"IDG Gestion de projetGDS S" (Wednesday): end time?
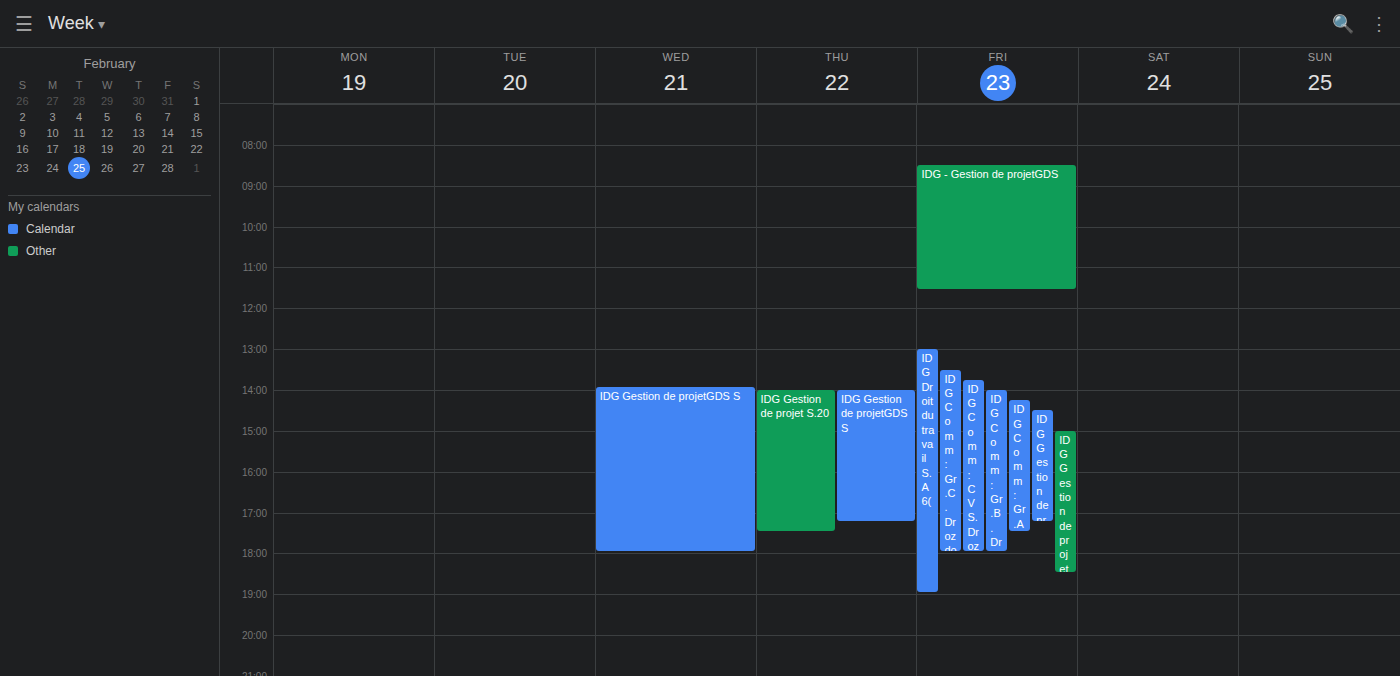
6:00 PM